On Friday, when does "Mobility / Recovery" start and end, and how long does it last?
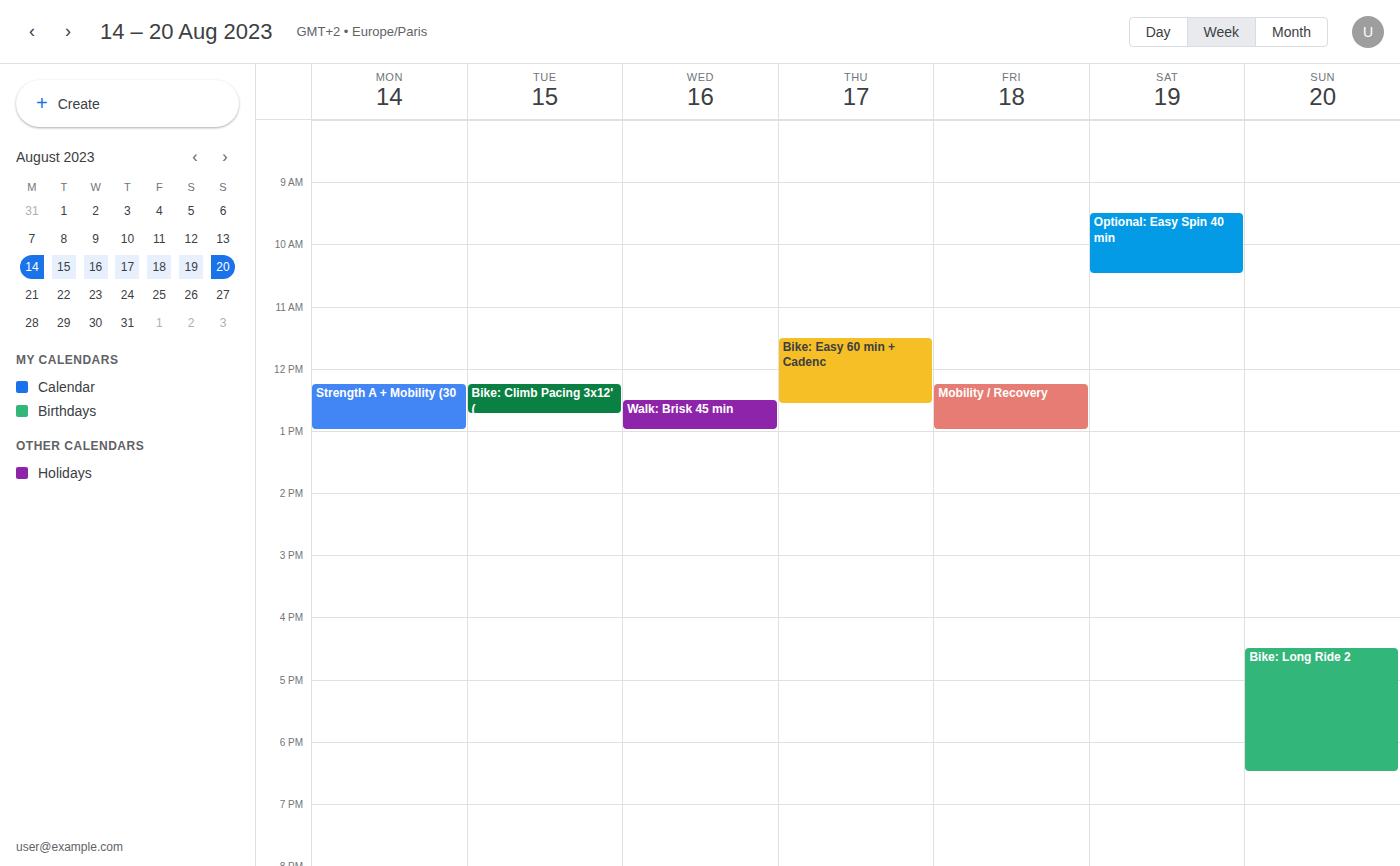
12:15 PM to 1:00 PM, 45 minutes